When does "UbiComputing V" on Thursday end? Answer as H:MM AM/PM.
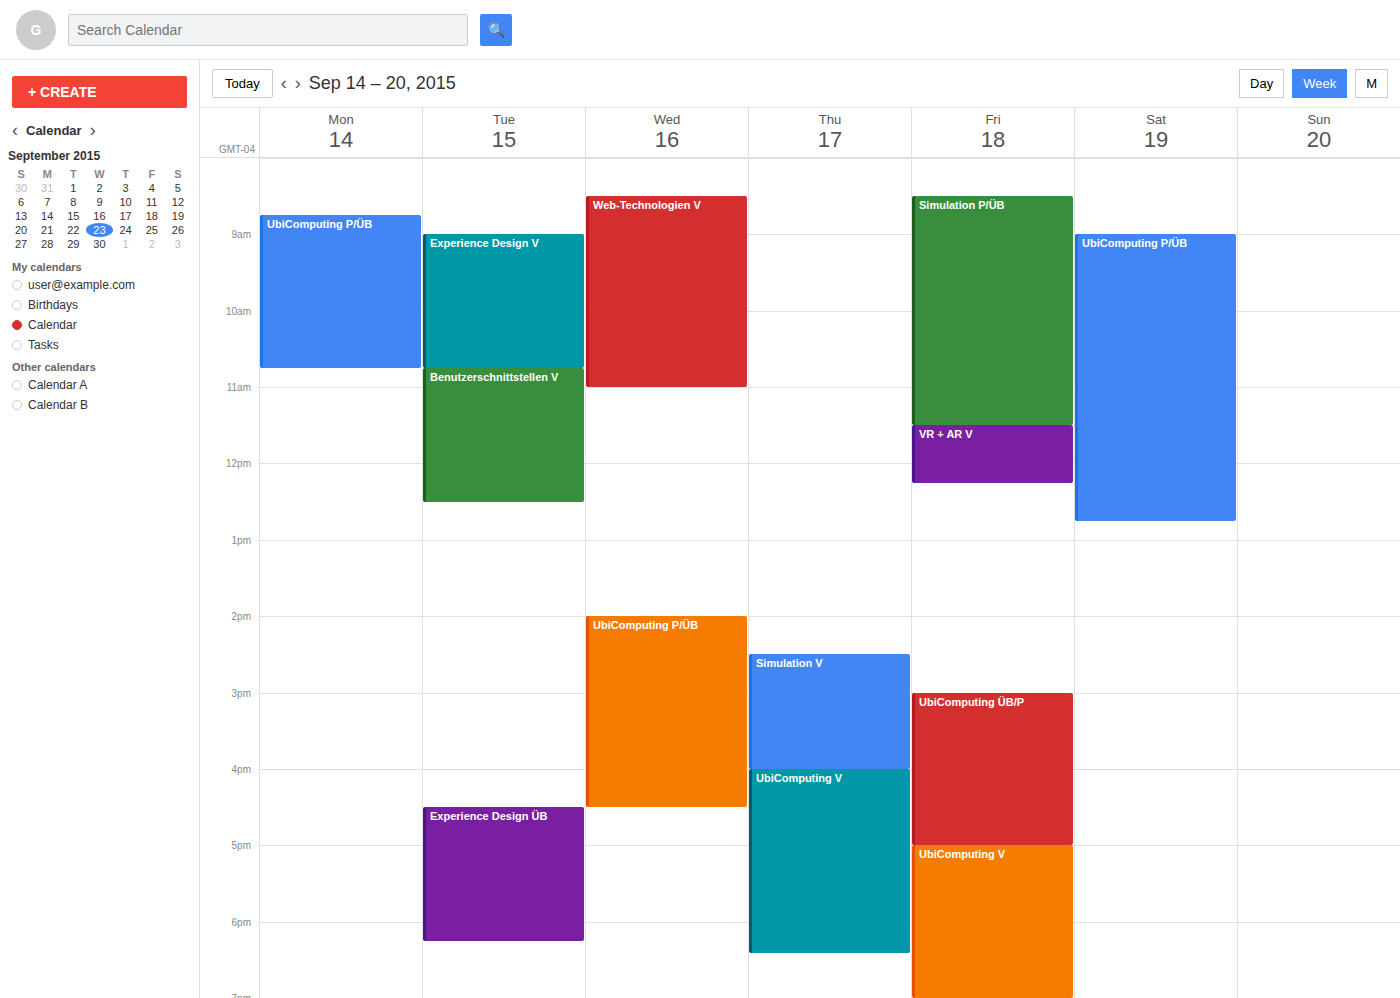
6:25 PM